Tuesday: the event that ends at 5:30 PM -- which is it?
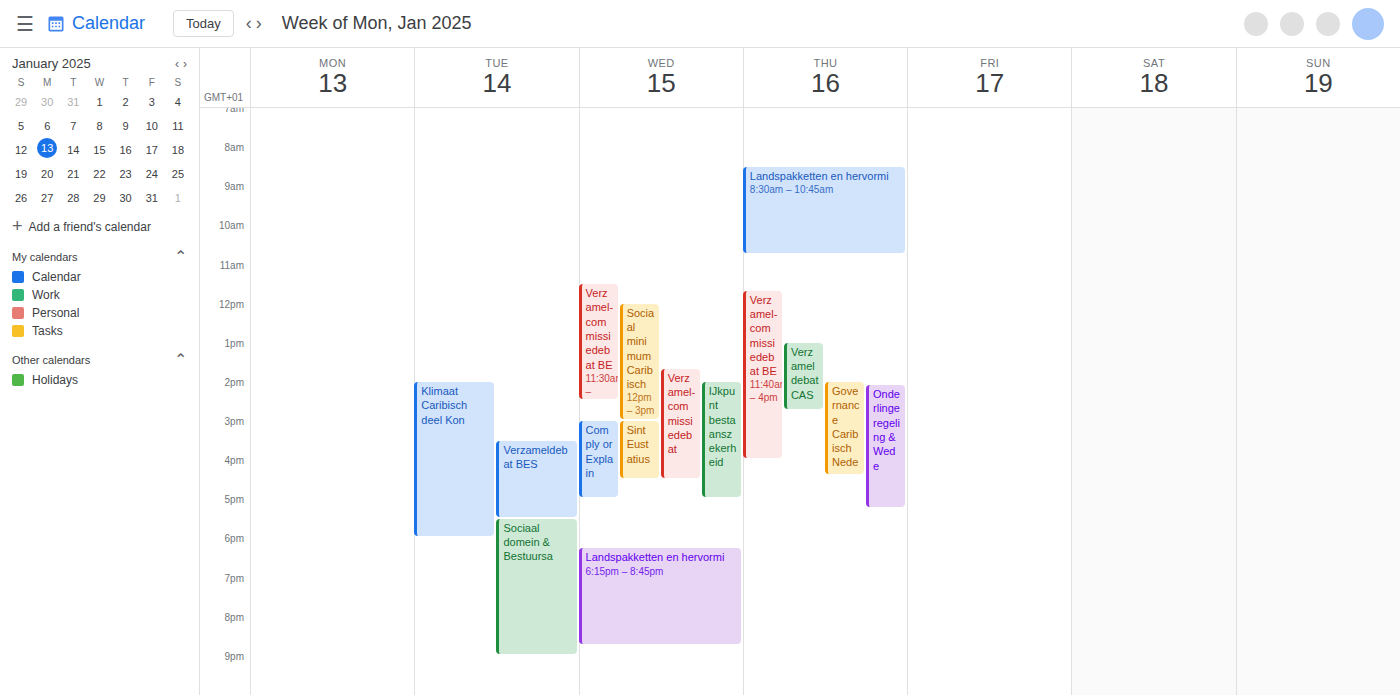
"Verzameldebat BES"